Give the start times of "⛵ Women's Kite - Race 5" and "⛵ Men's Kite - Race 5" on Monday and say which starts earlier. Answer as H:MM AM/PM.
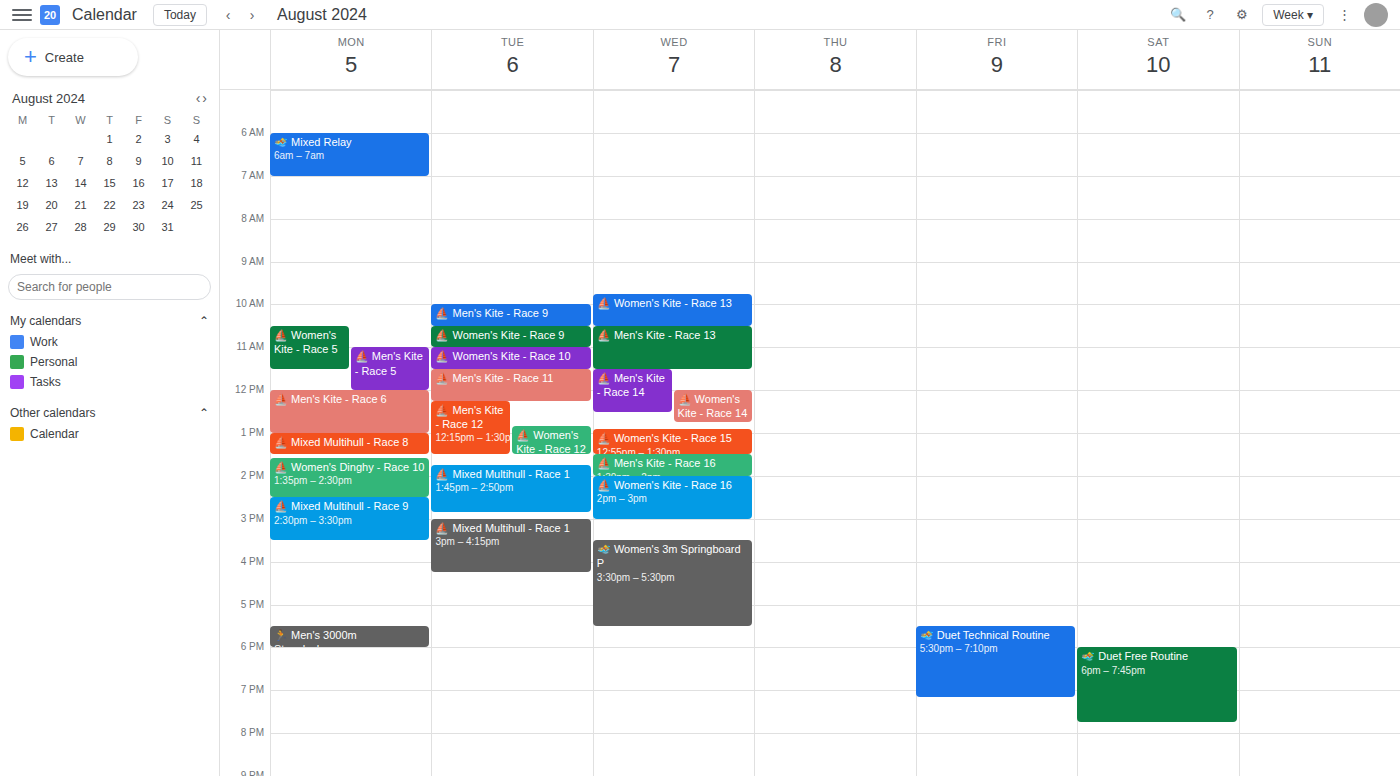
"⛵ Women's Kite - Race 5" 10:30 AM; "⛵ Men's Kite - Race 5" 11:00 AM.